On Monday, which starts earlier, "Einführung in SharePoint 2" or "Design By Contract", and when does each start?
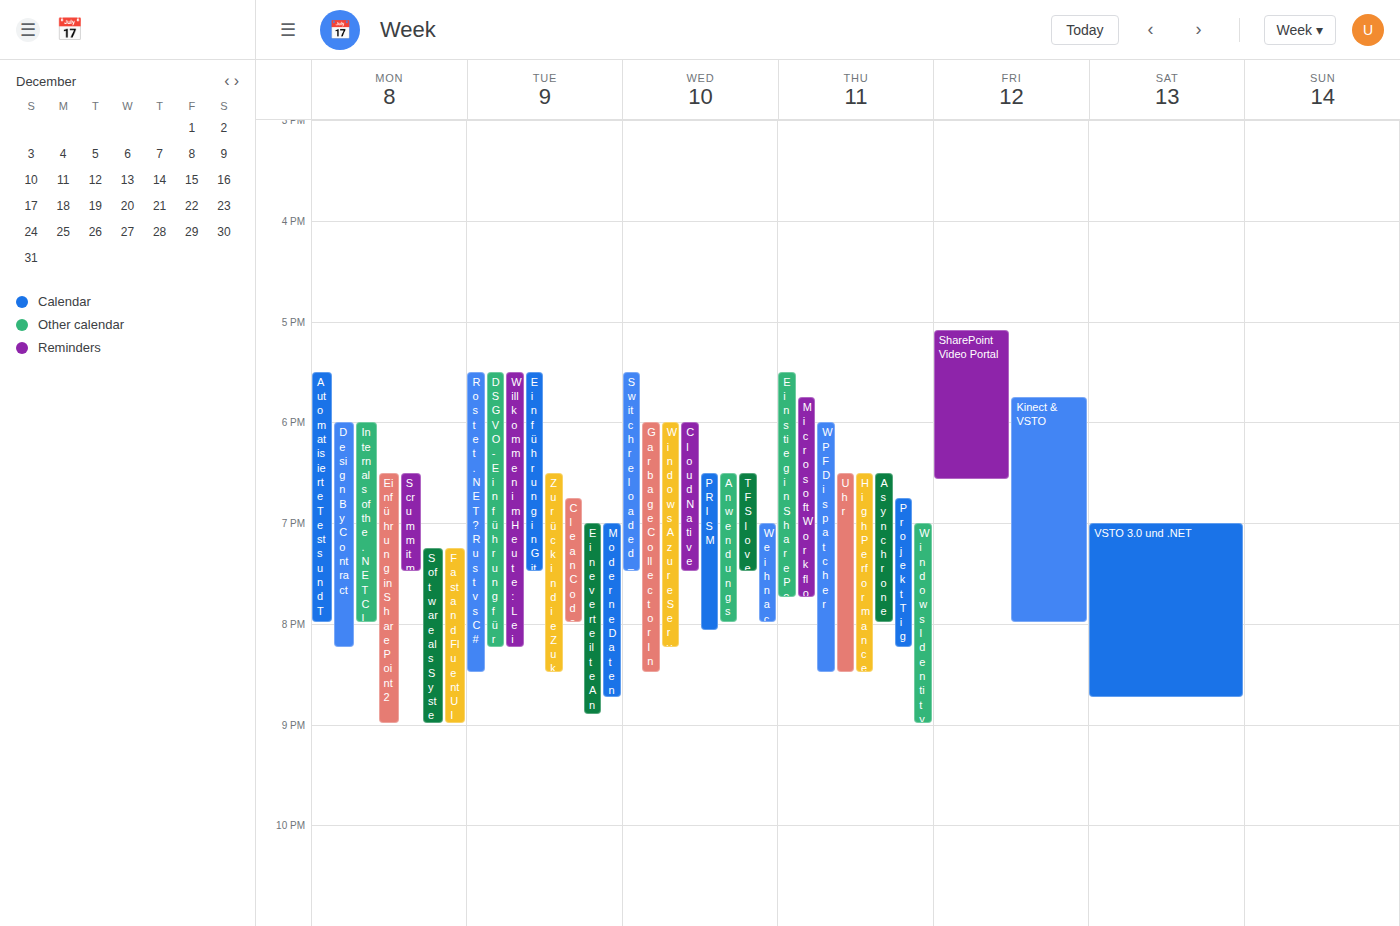
"Design By Contract" 6:00 PM; "Einführung in SharePoint 2" 6:30 PM.